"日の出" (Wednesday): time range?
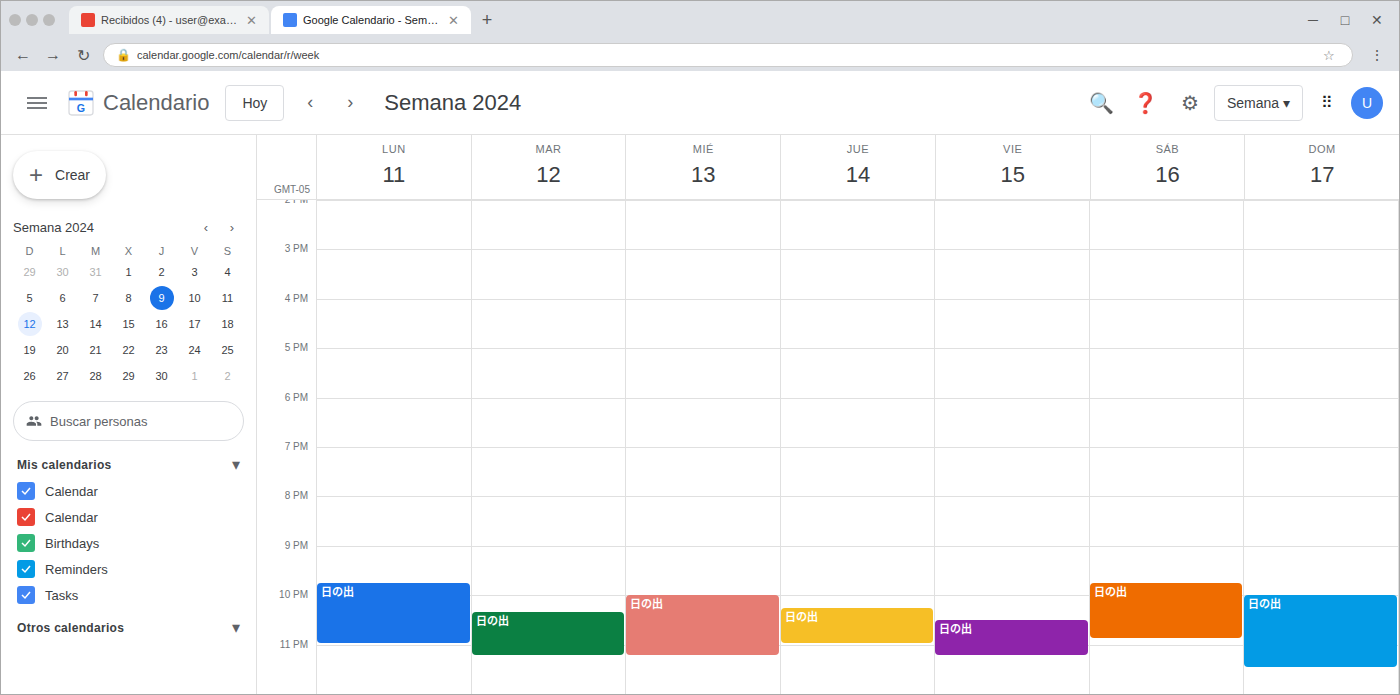
10:00 PM to 11:15 PM